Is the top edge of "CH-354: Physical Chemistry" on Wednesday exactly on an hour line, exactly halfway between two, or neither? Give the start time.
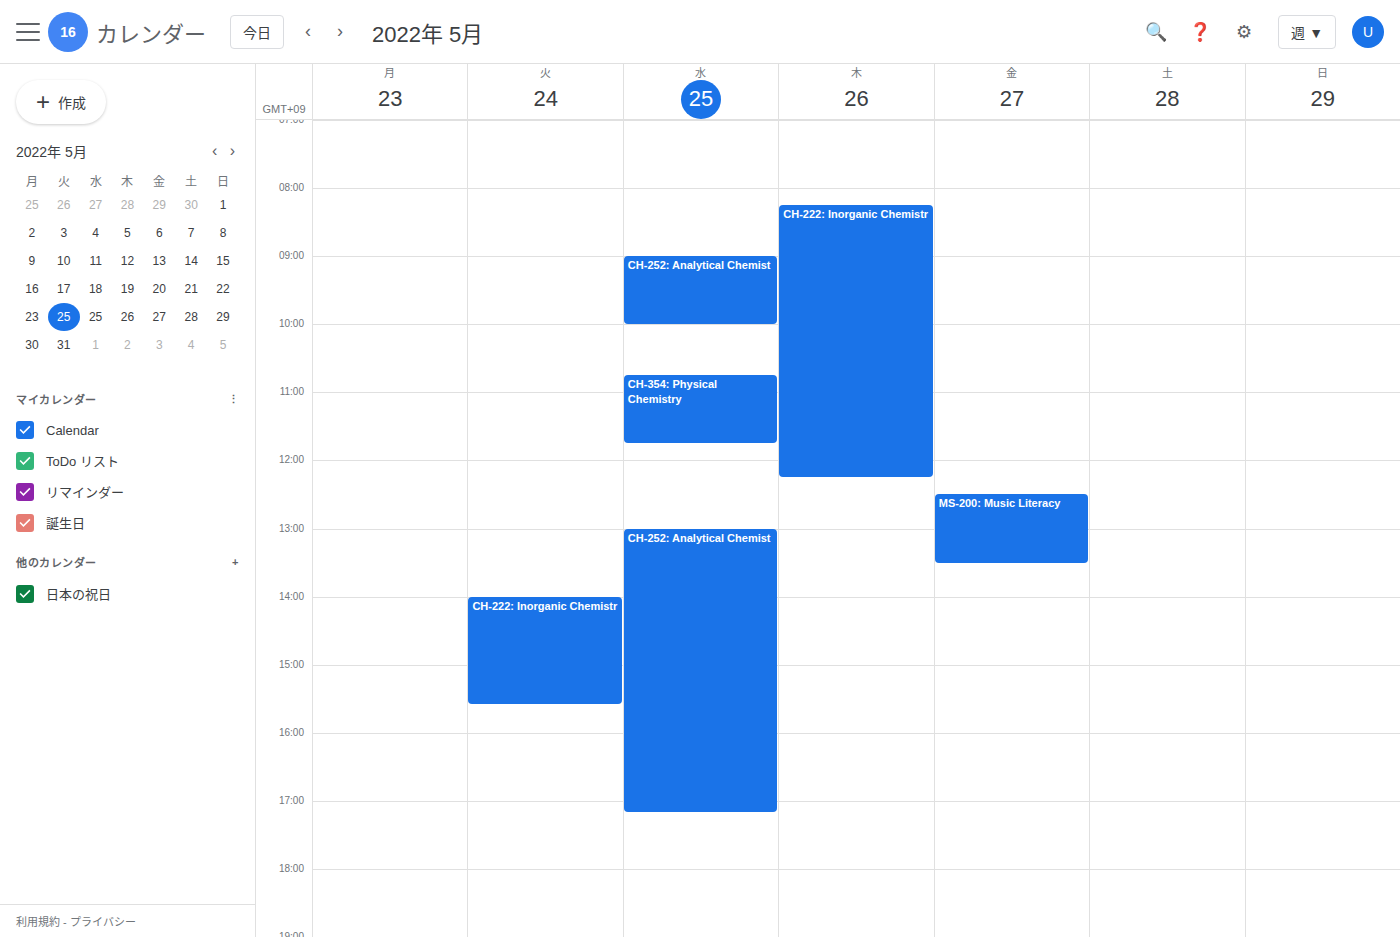
10:45 AM -- neither: three quarters of the way from the 10 AM line to the 11 AM line.